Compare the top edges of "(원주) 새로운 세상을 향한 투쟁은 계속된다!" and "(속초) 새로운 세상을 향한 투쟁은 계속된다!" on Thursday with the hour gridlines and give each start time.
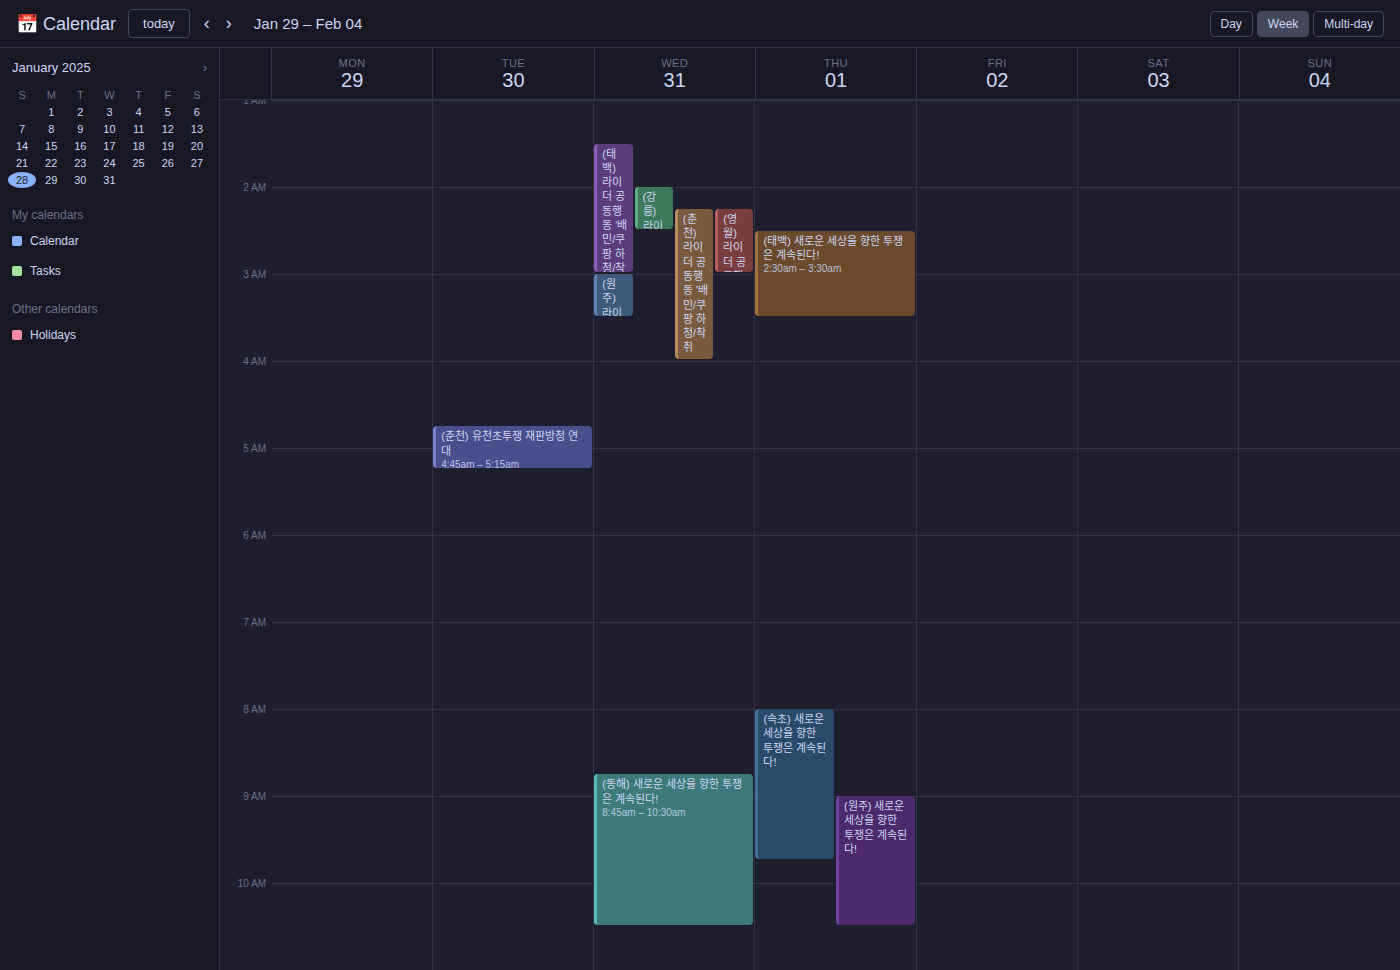
"(원주) 새로운 세상을 향한 투쟁은 계속된다!": 9:00 AM, exactly on the 9 AM line. "(속초) 새로운 세상을 향한 투쟁은 계속된다!": 8:00 AM, exactly on the 8 AM line.